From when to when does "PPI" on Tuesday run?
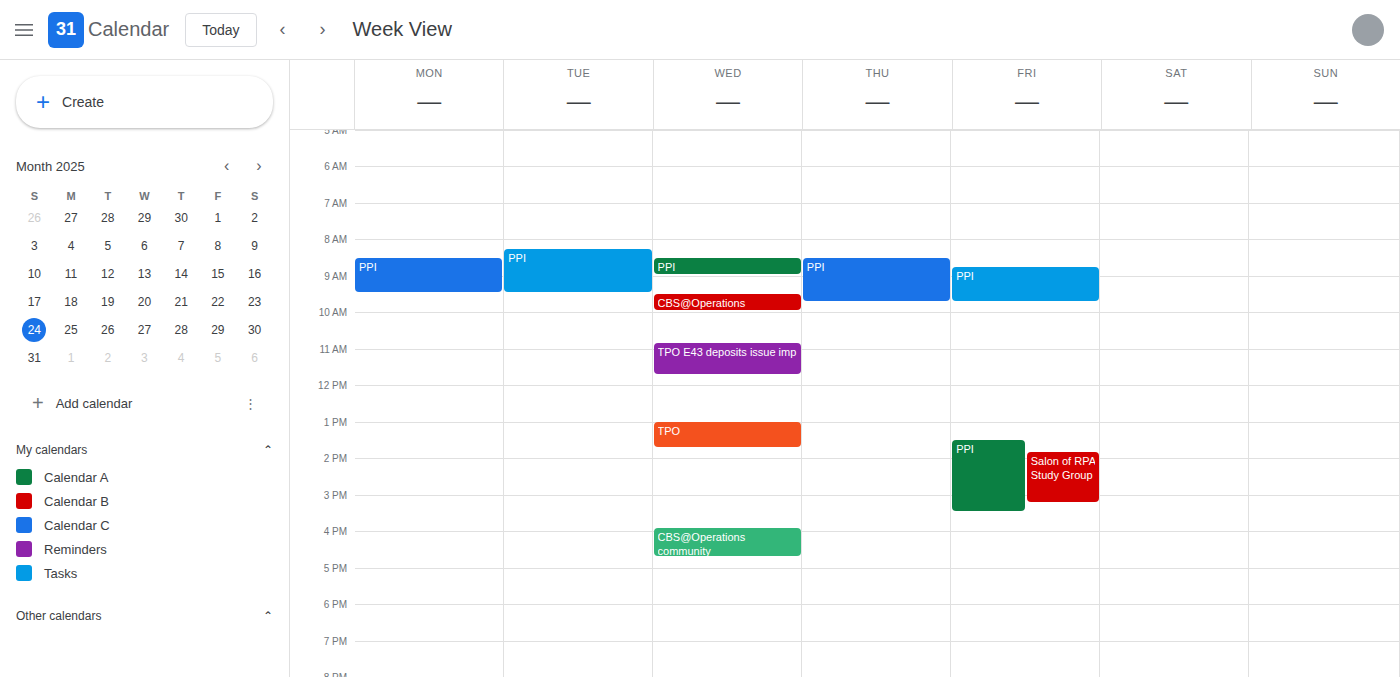
8:15 AM to 9:30 AM